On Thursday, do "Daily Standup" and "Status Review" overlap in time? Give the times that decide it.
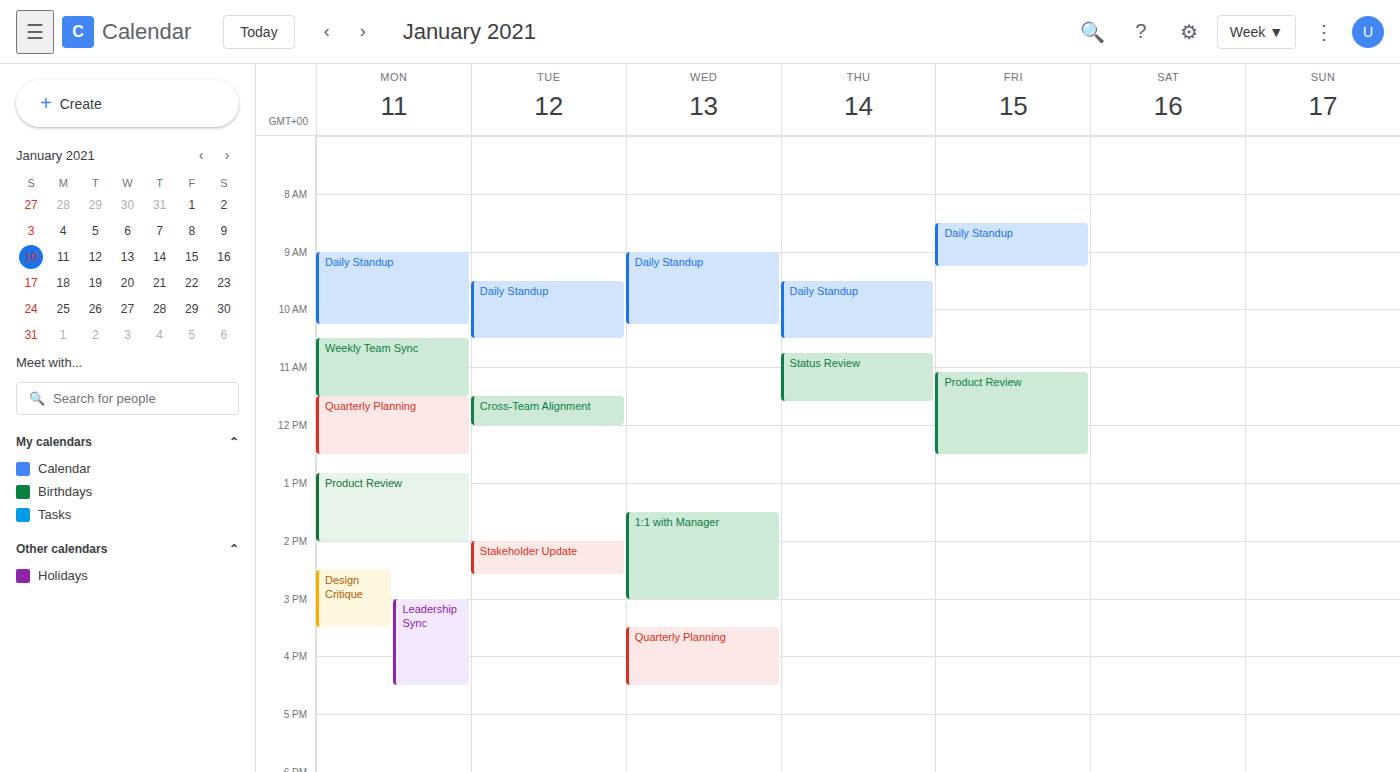
"Daily Standup" ends at 10:30 AM and "Status Review" starts at 10:45 AM -- no overlap.